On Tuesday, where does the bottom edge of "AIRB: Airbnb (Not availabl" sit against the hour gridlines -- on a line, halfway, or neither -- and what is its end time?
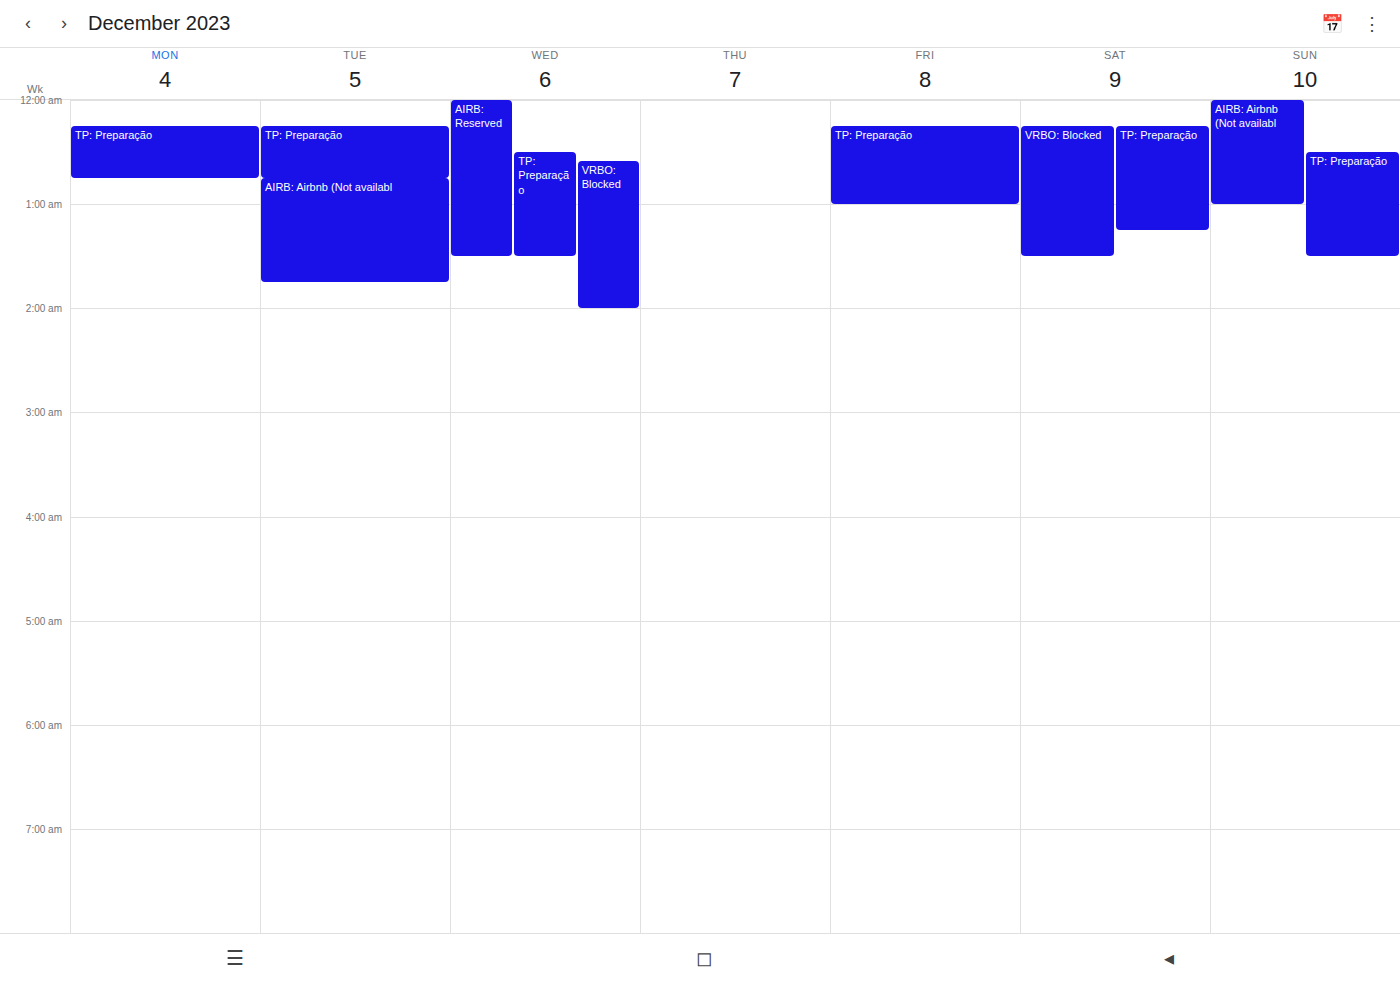
1:45 AM -- neither: three quarters of the way from the 1 AM line to the 2 AM line.